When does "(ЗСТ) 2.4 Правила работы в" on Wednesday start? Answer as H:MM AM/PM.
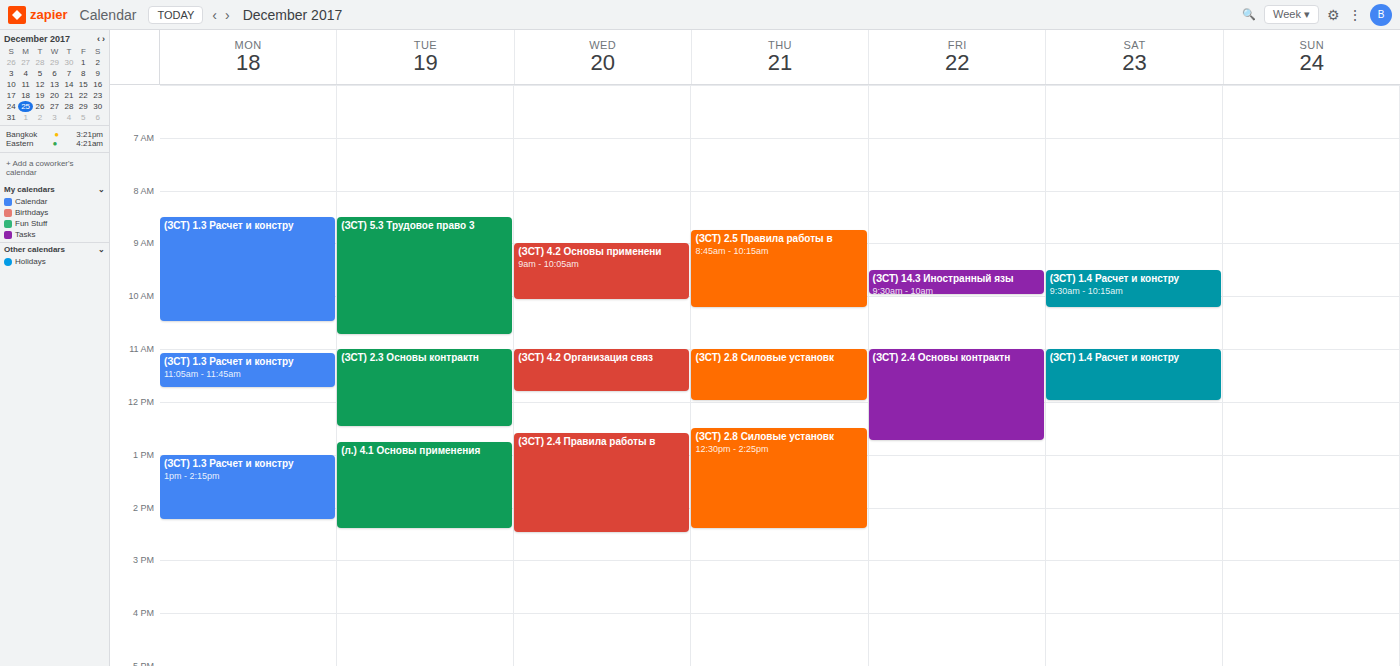
12:35 PM